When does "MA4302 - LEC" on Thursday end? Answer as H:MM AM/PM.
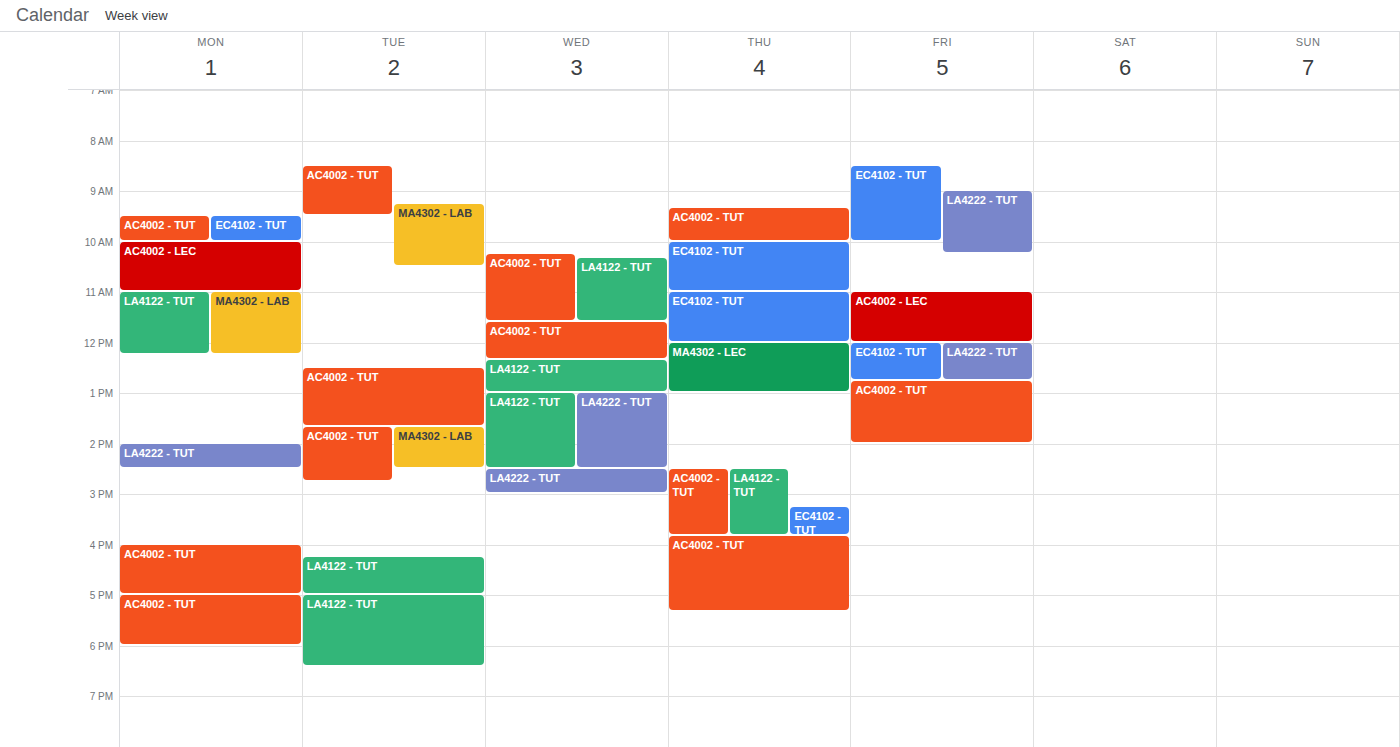
1:00 PM